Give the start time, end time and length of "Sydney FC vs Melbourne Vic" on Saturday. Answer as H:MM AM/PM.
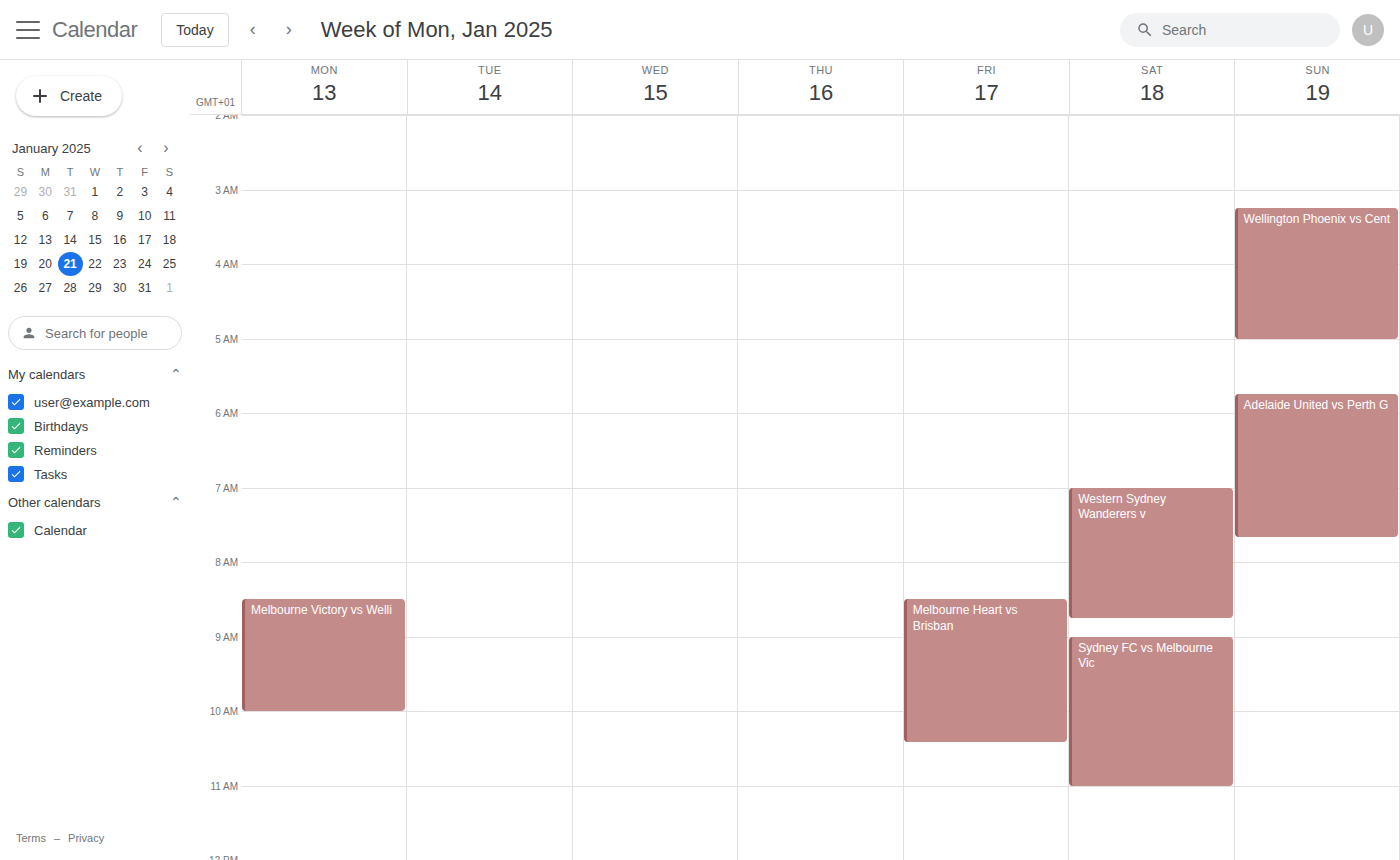
9:00 AM to 11:00 AM, 2 hours